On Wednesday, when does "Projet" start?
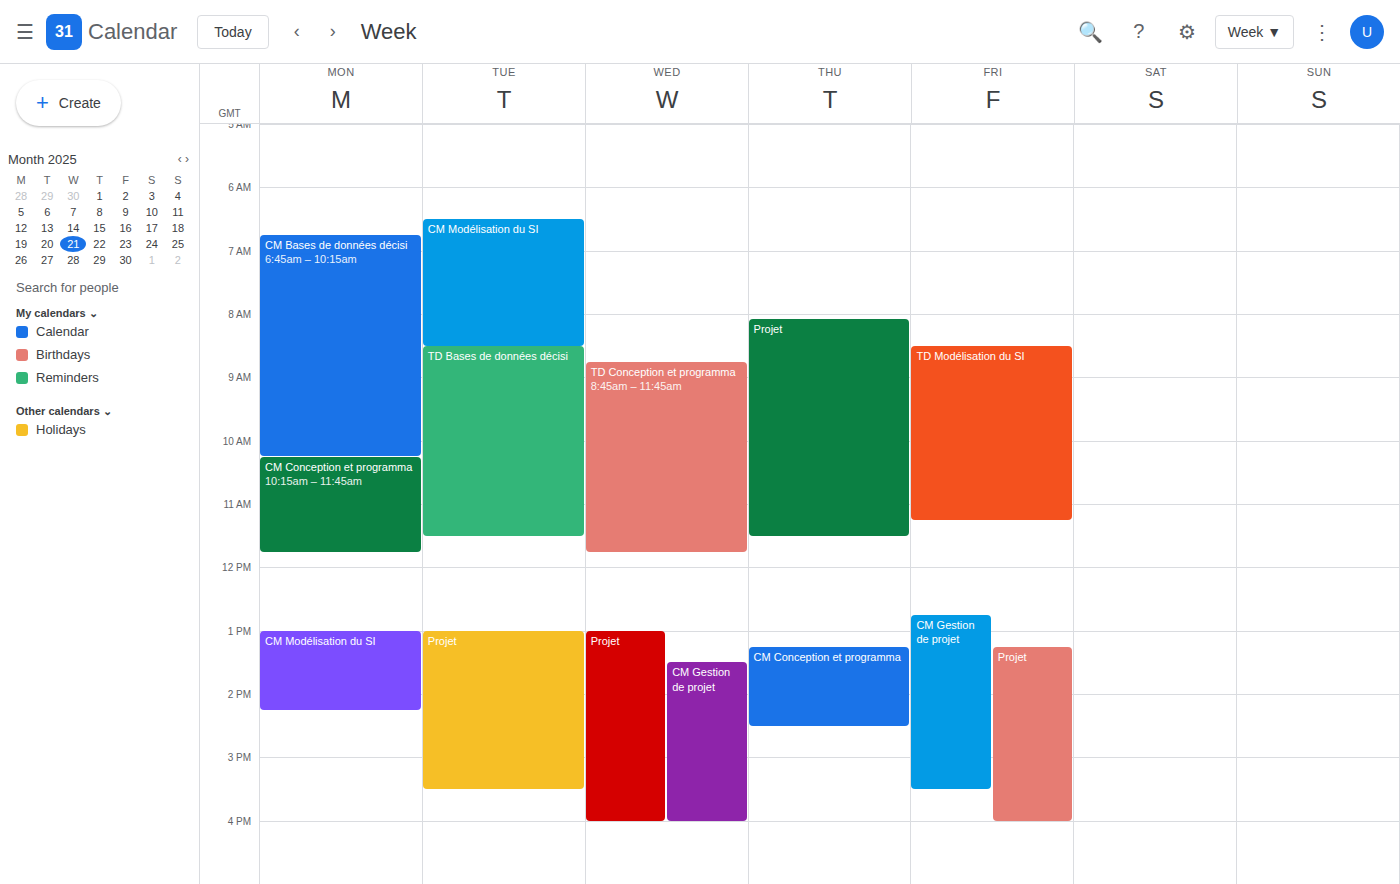
1:00 PM